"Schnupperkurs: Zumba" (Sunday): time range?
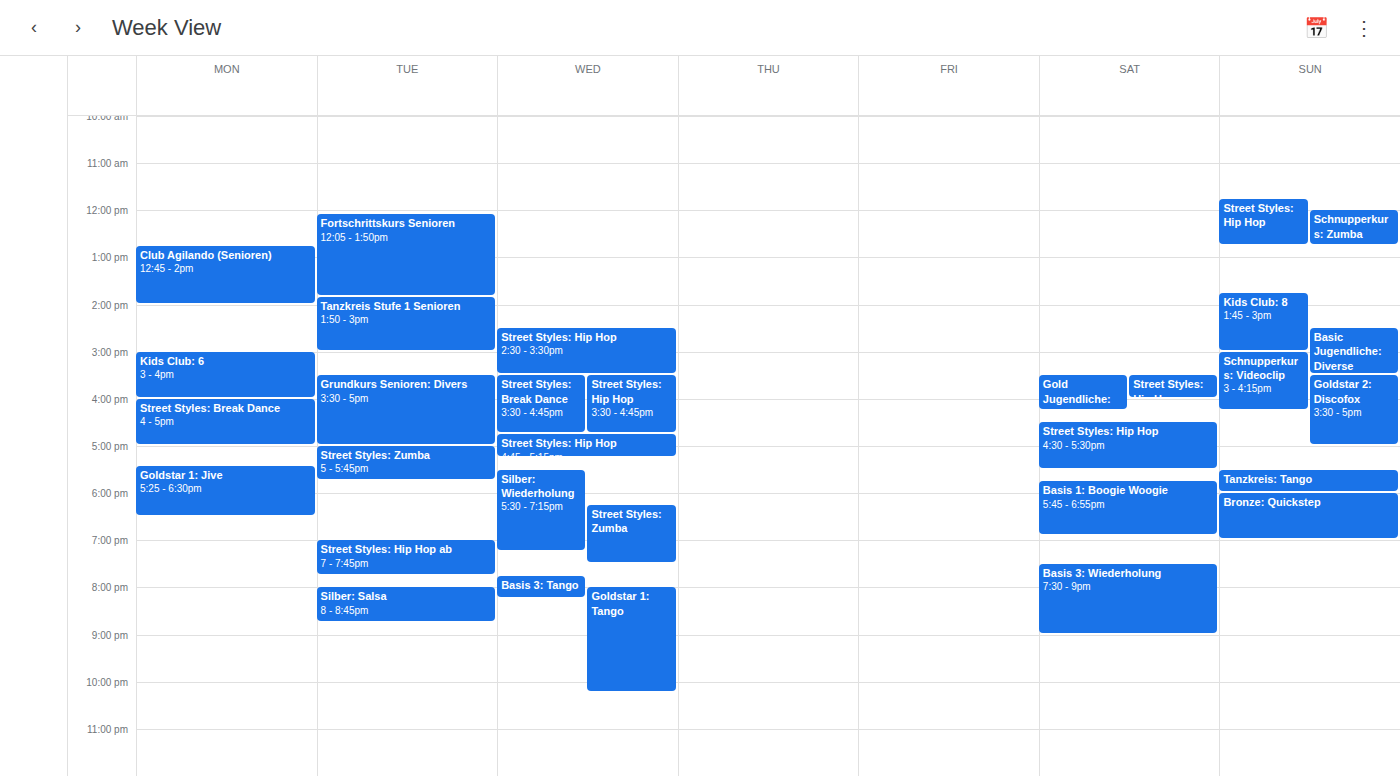
12:00 PM to 12:45 PM